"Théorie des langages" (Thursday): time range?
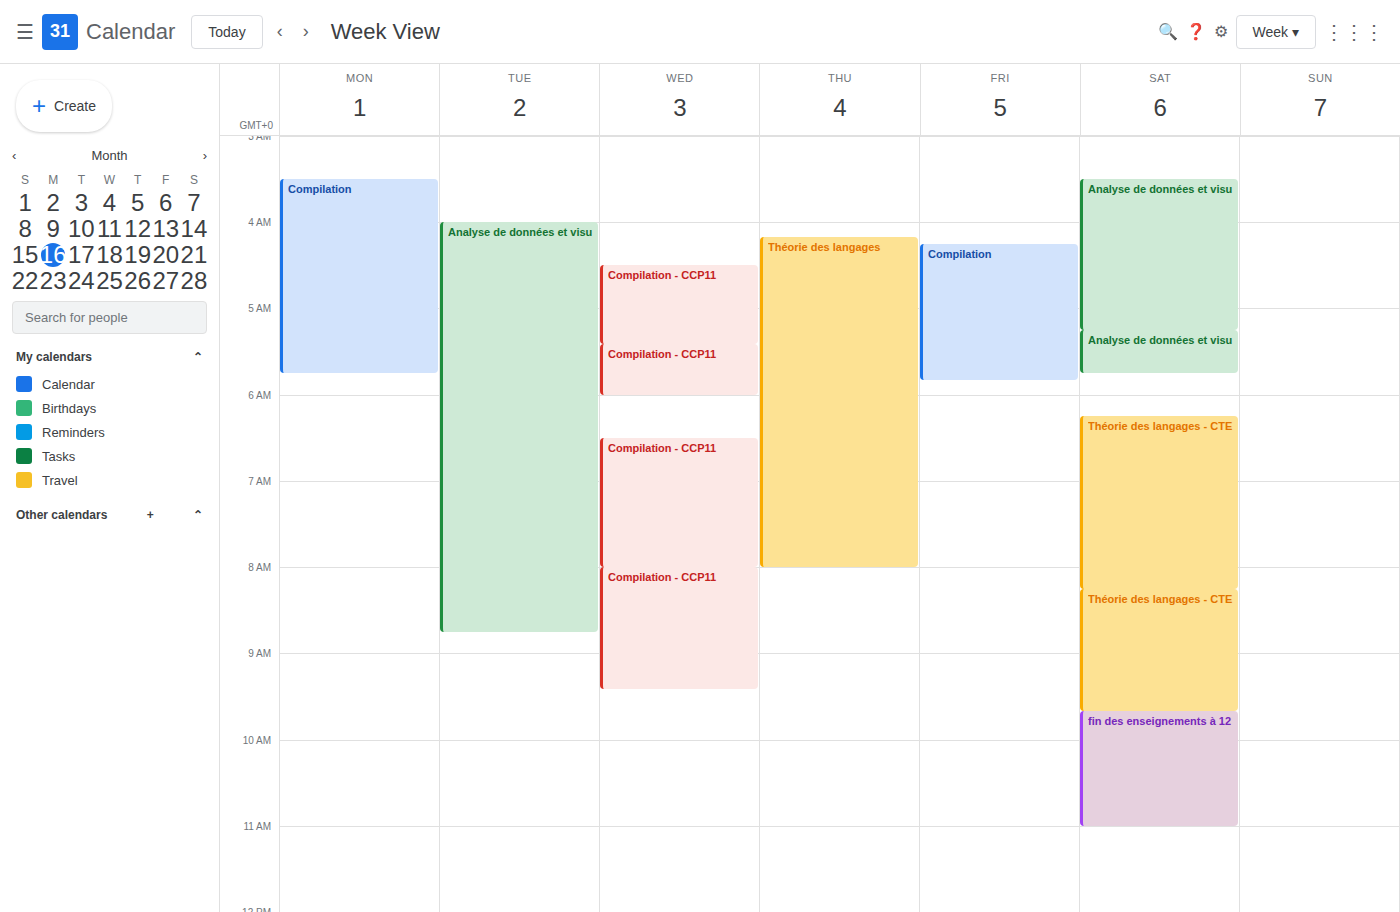
04:10 to 08:00